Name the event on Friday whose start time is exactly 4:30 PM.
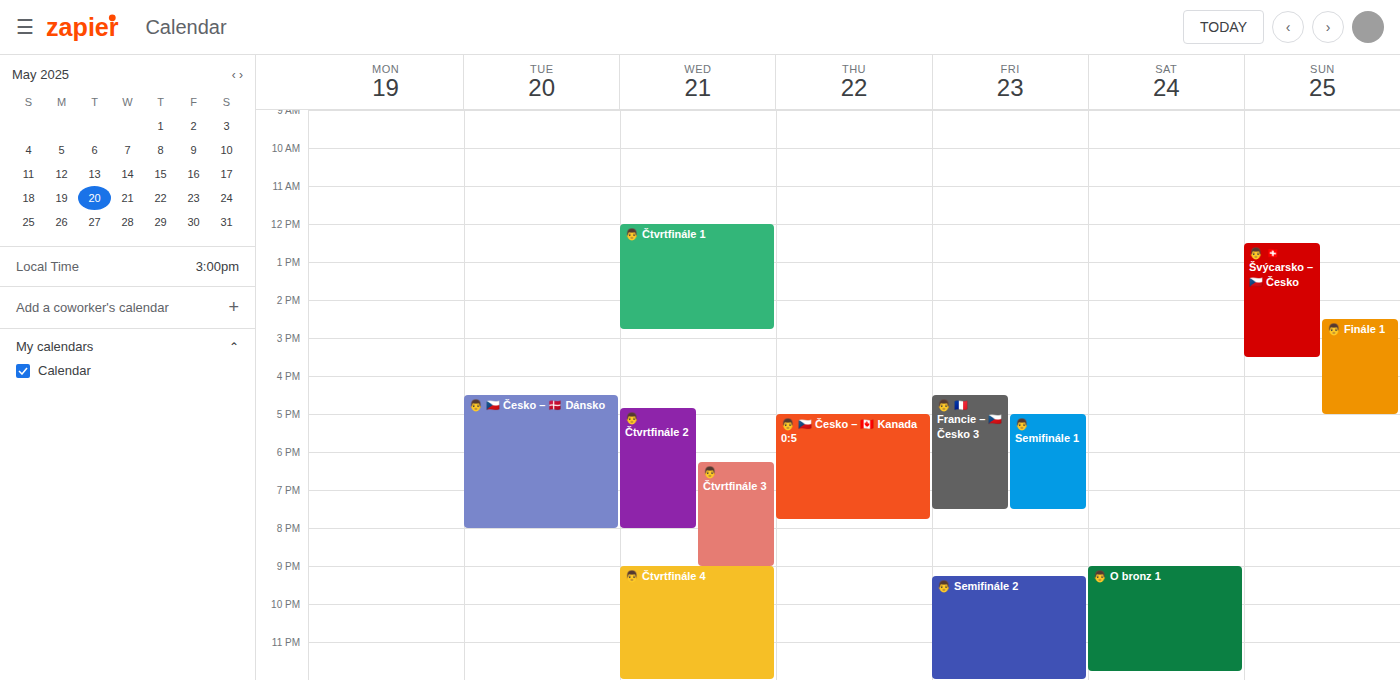
"👨 🇫🇷 Francie – 🇨🇿 Česko 3"